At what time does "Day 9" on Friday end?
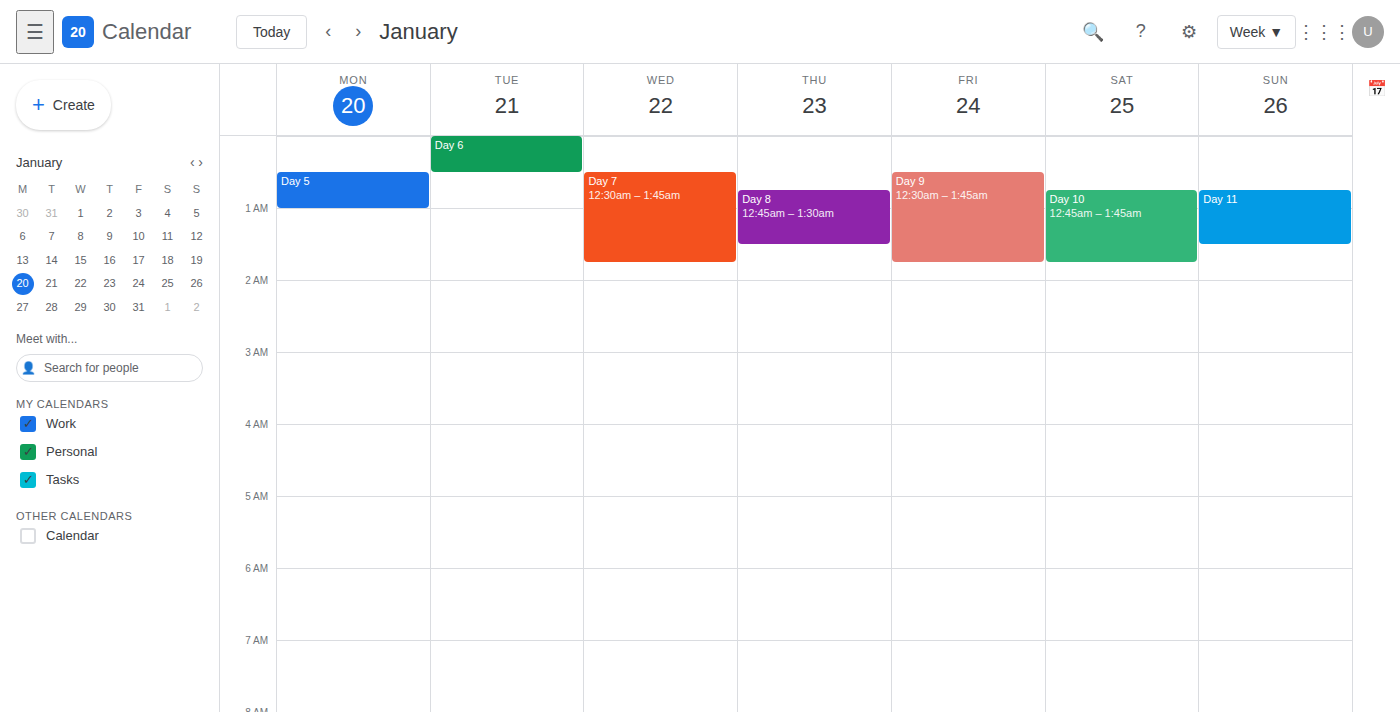
01:45